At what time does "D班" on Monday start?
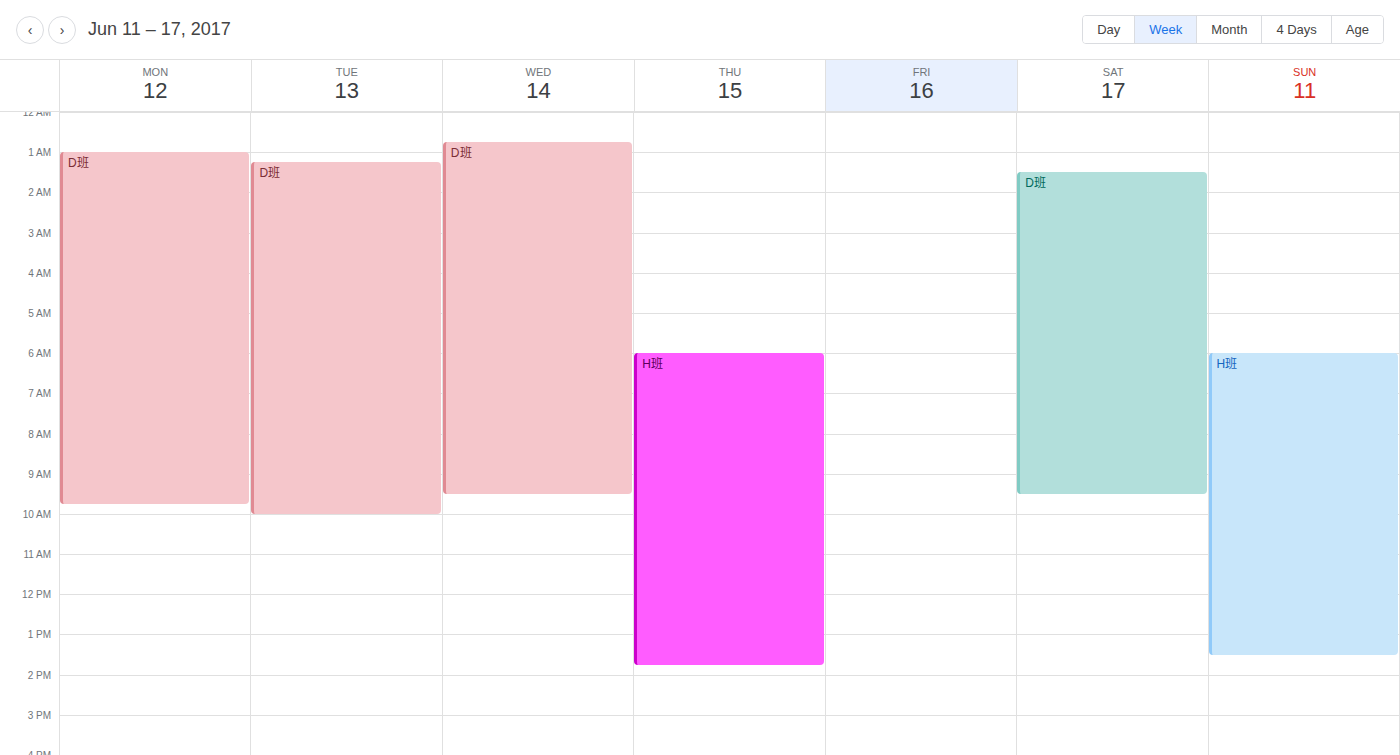
1:00 AM